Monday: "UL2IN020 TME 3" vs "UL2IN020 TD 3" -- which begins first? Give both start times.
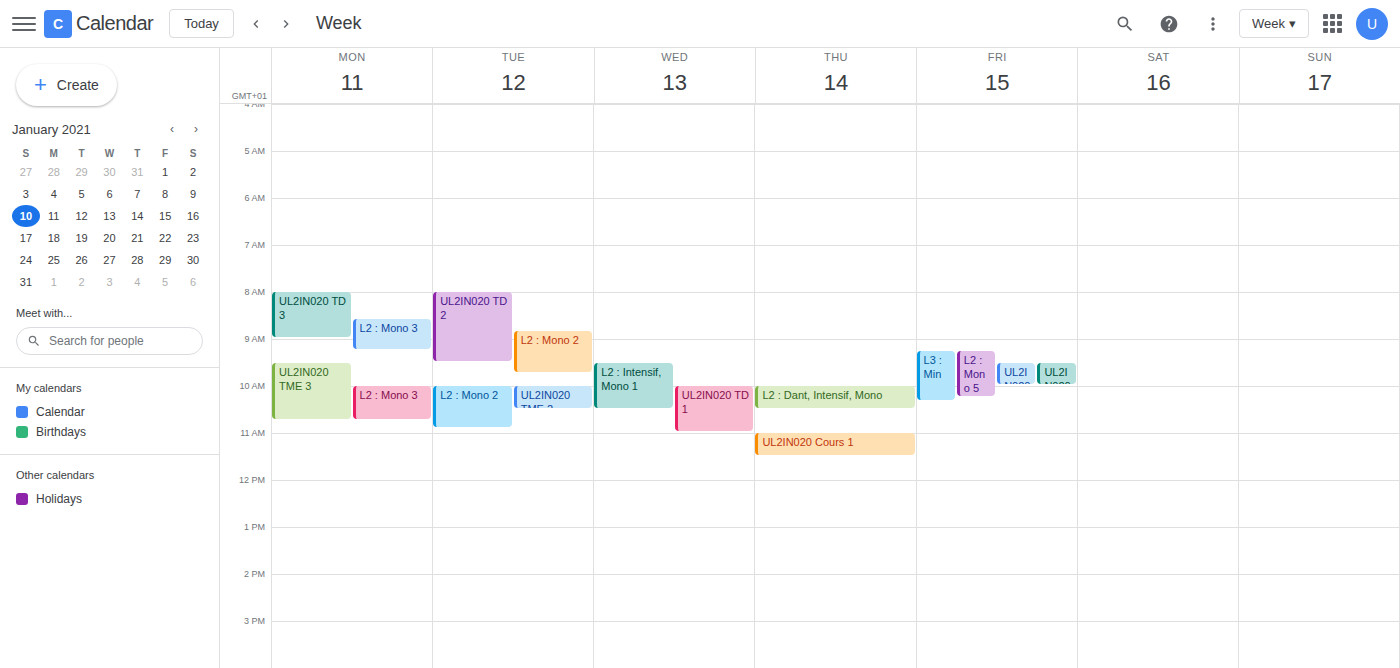
"UL2IN020 TD 3" 08:00; "UL2IN020 TME 3" 09:30.